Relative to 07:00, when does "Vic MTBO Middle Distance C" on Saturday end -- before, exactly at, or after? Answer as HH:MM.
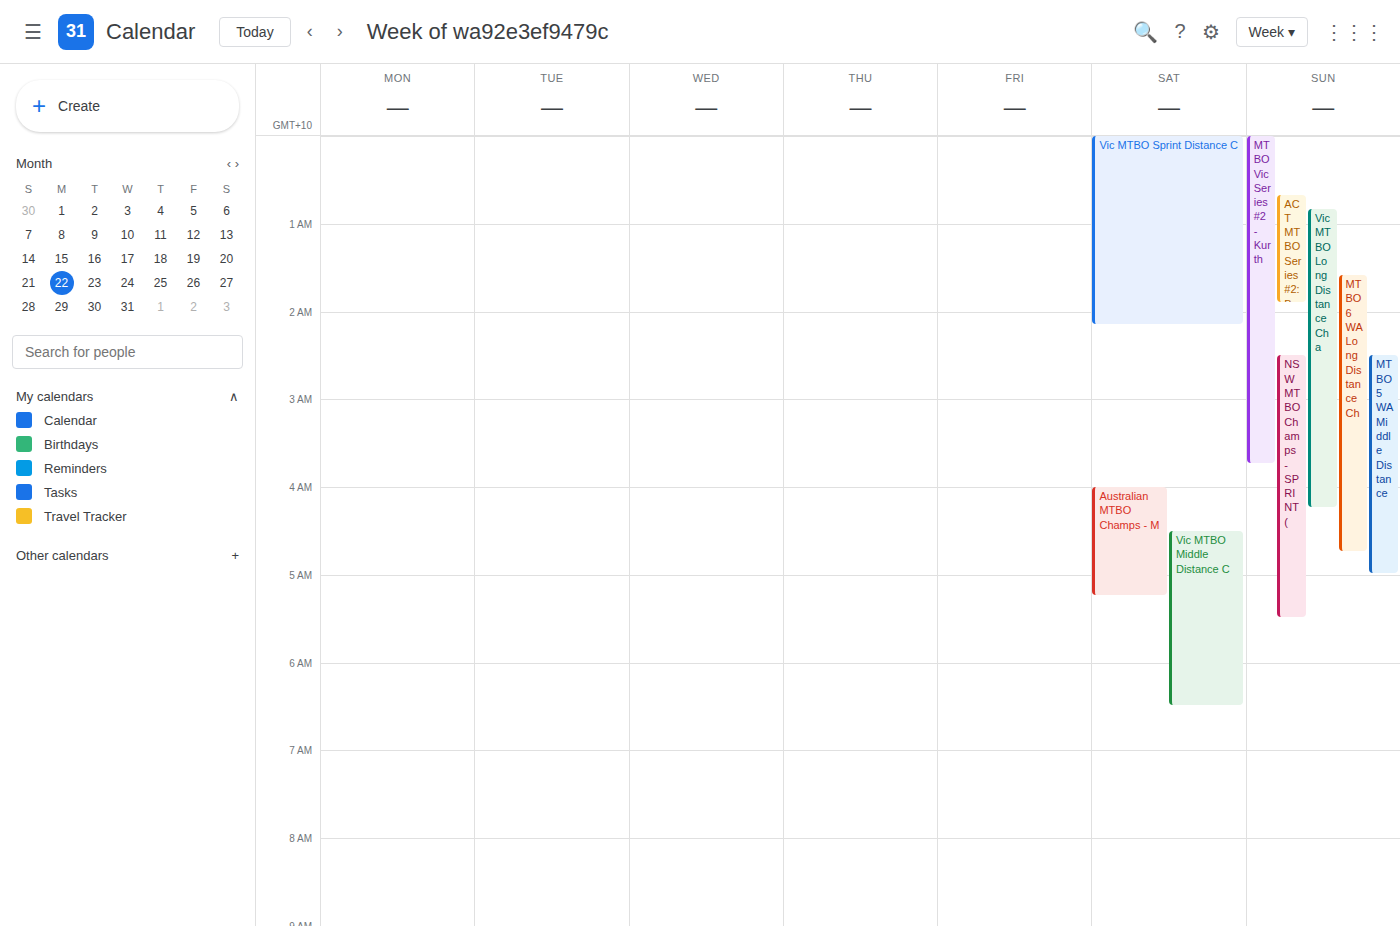
06:30 -- before 07:00, 30 minutes above the 07:00 line.